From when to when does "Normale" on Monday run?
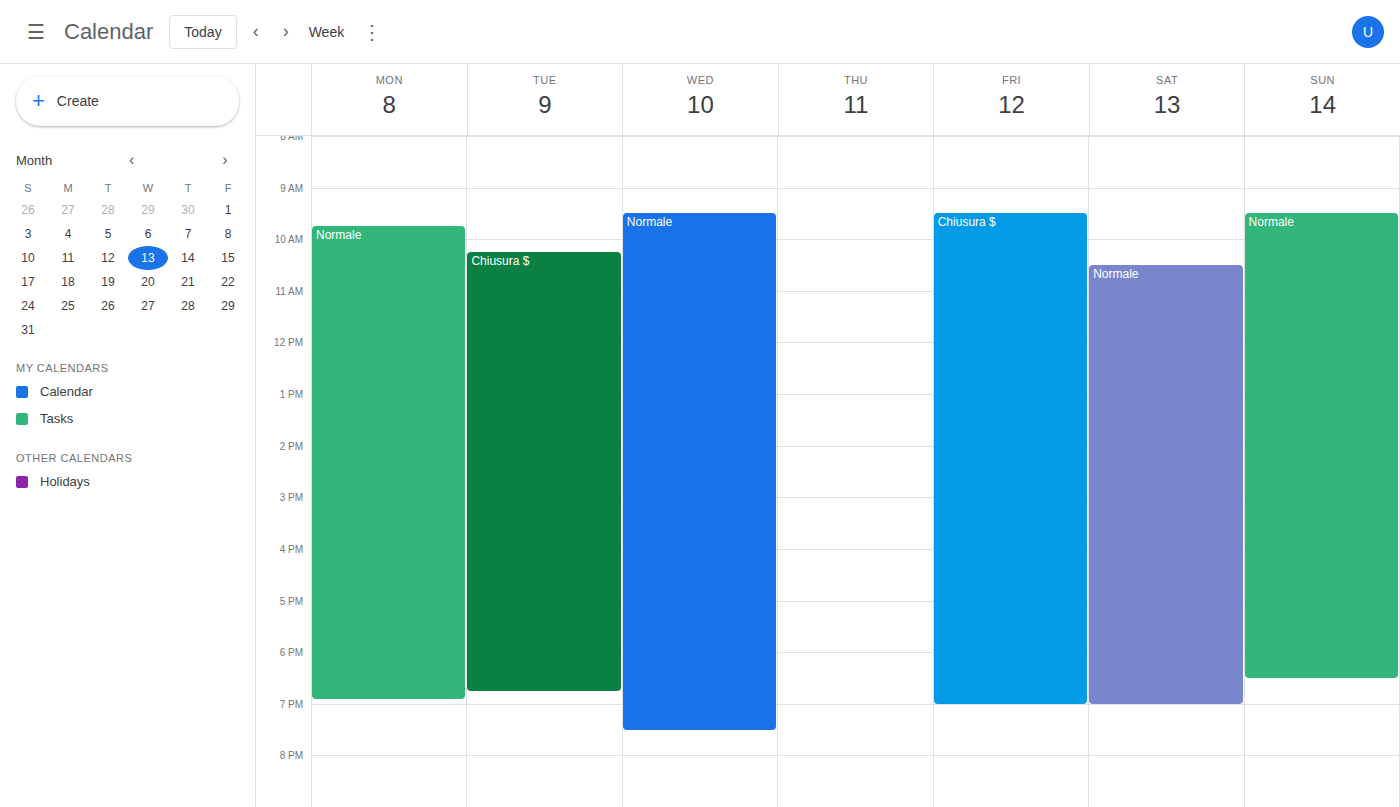
9:45 AM to 6:55 PM